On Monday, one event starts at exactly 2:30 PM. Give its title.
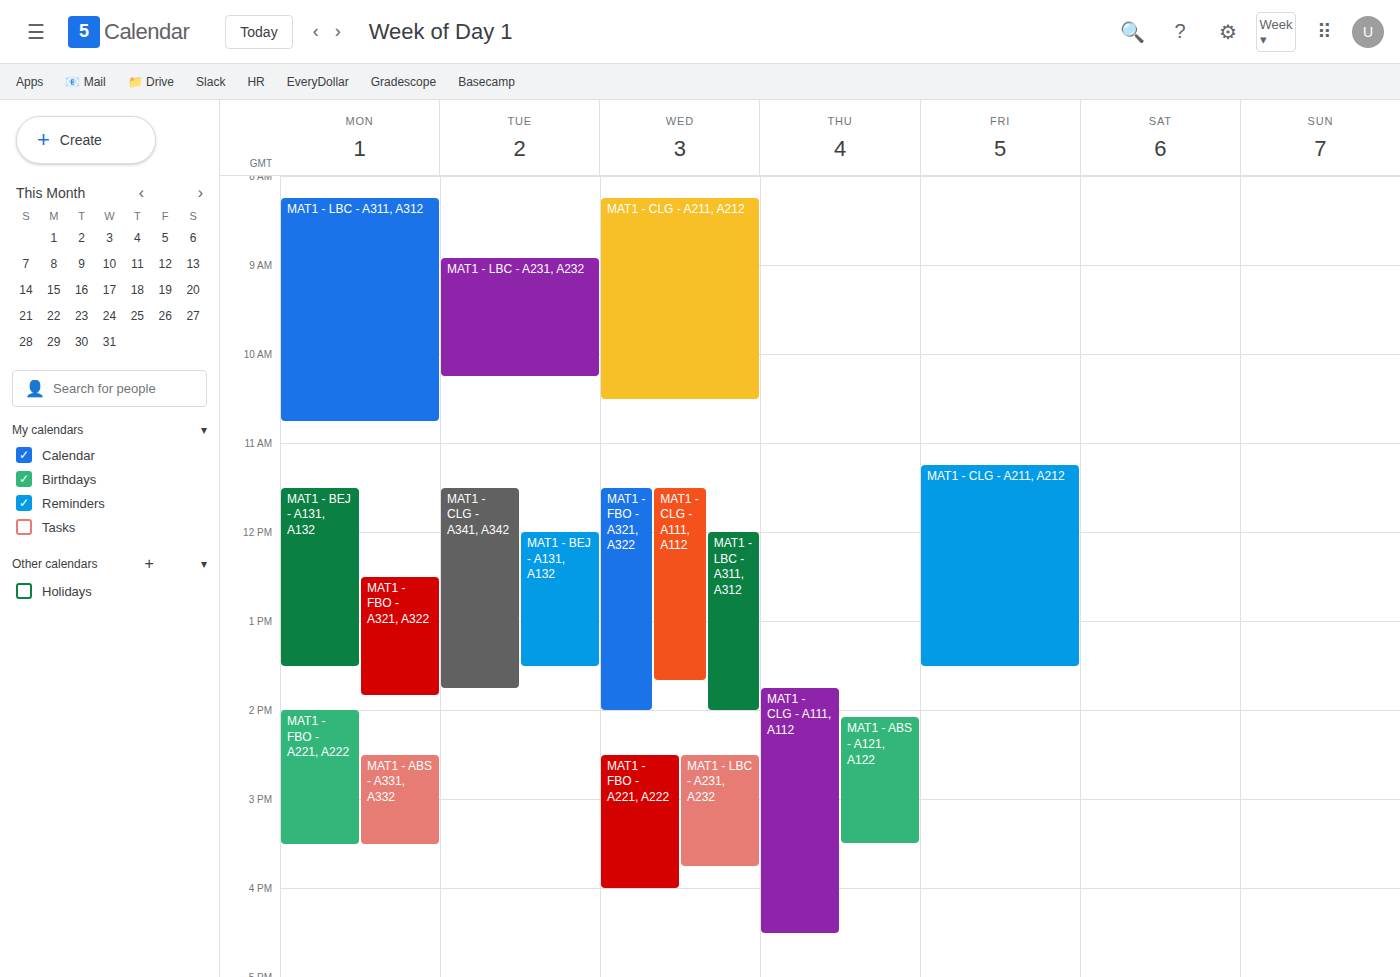
"MAT1 - ABS - A331, A332"